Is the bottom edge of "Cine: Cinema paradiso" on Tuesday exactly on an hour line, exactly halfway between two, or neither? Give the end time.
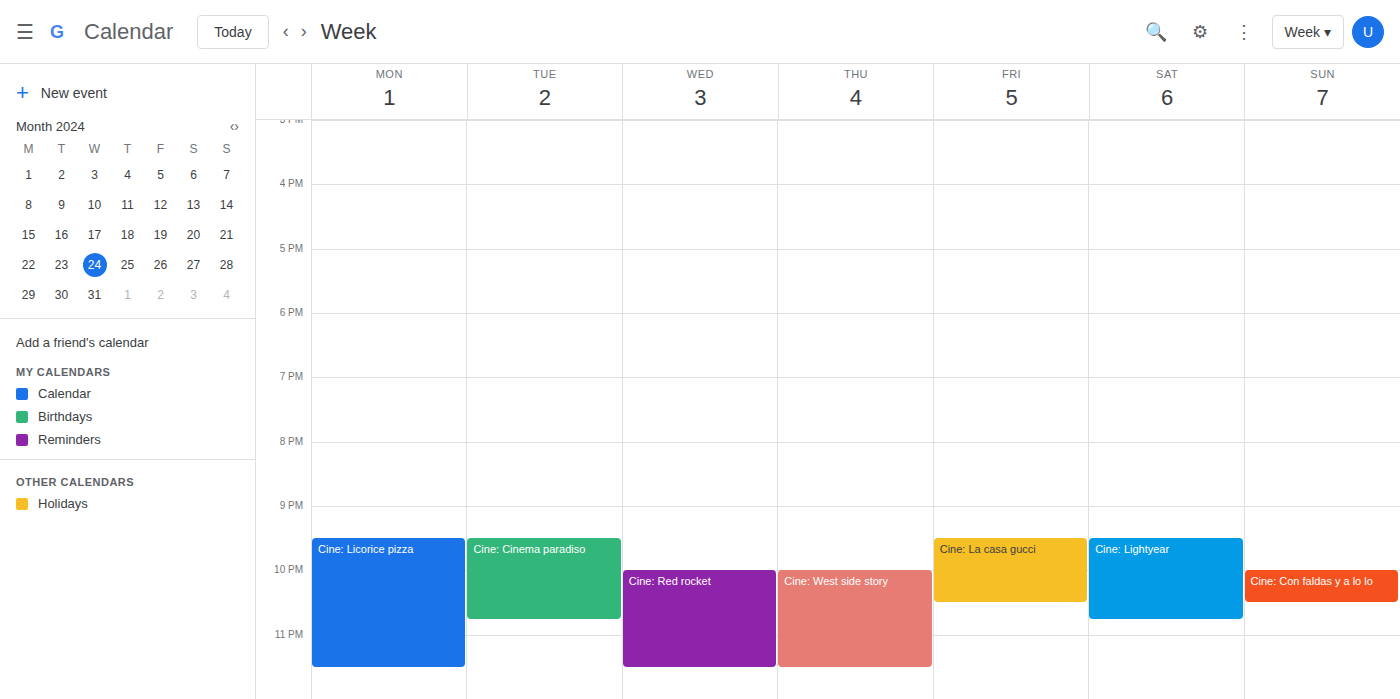
10:45 PM -- neither: three quarters of the way from the 10 PM line to the 11 PM line.